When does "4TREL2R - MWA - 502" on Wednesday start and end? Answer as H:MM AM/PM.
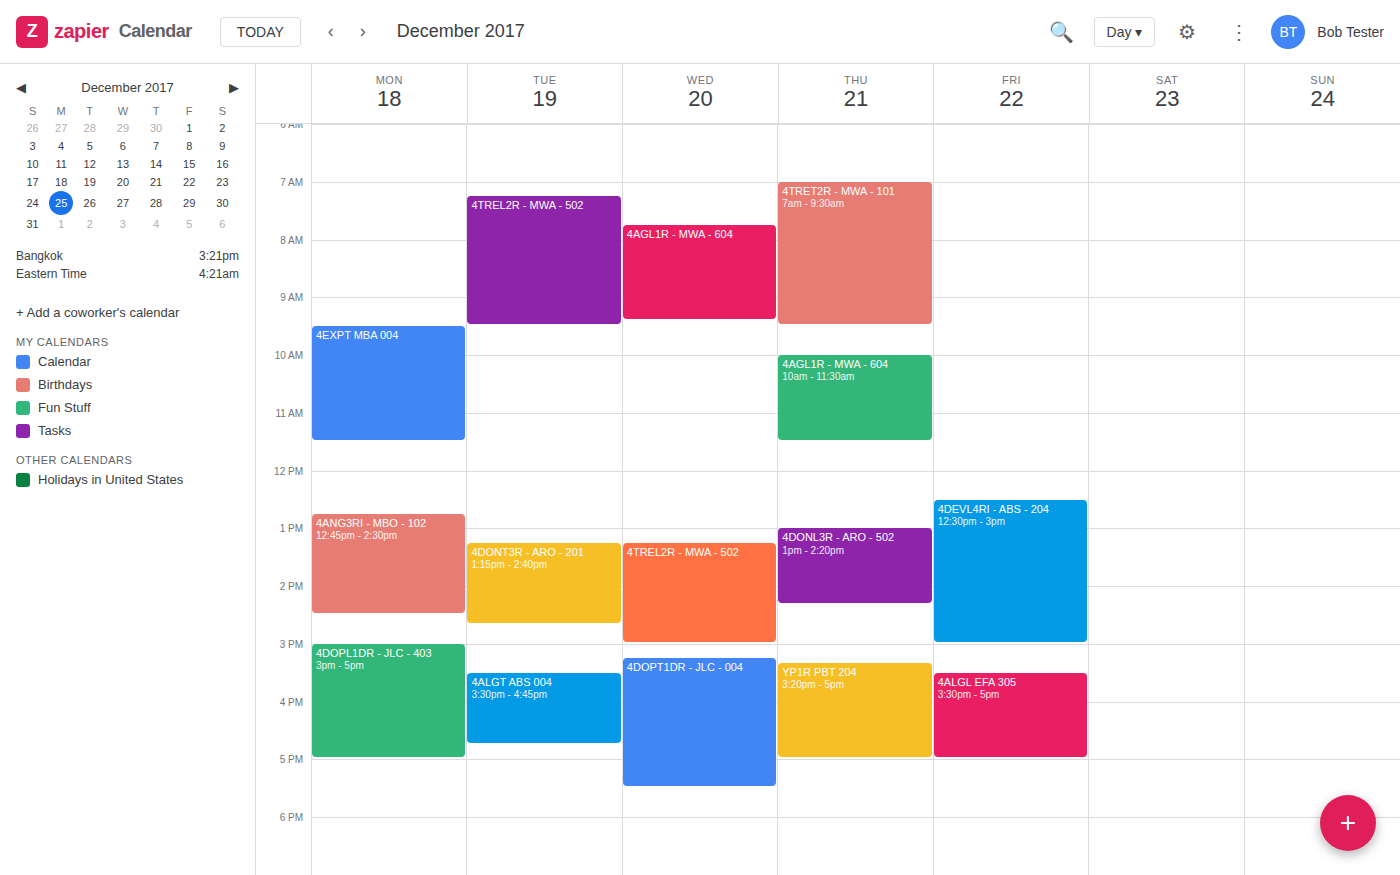
1:15 PM to 3:00 PM